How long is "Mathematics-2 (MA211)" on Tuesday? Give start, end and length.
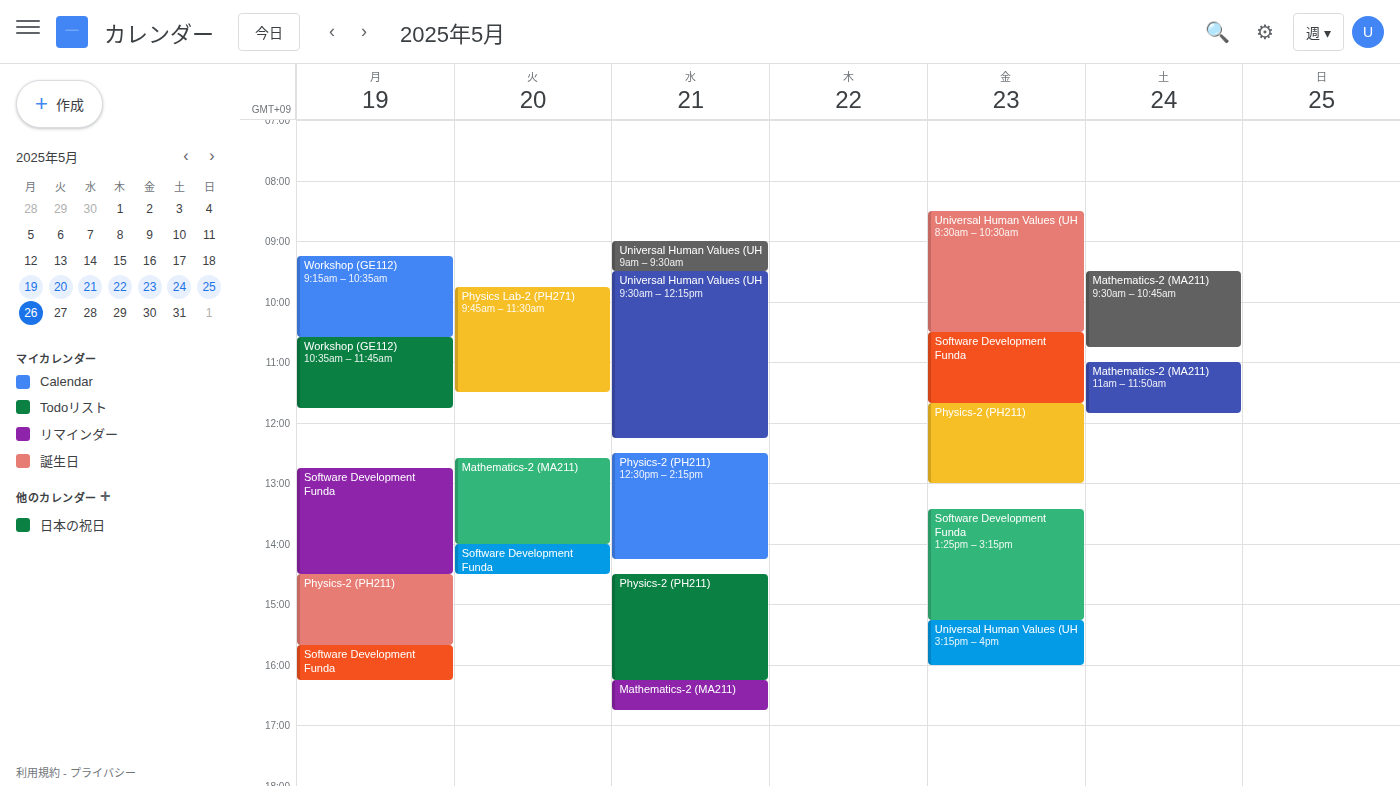
12:35 PM to 2:00 PM, 1 hour 25 minutes